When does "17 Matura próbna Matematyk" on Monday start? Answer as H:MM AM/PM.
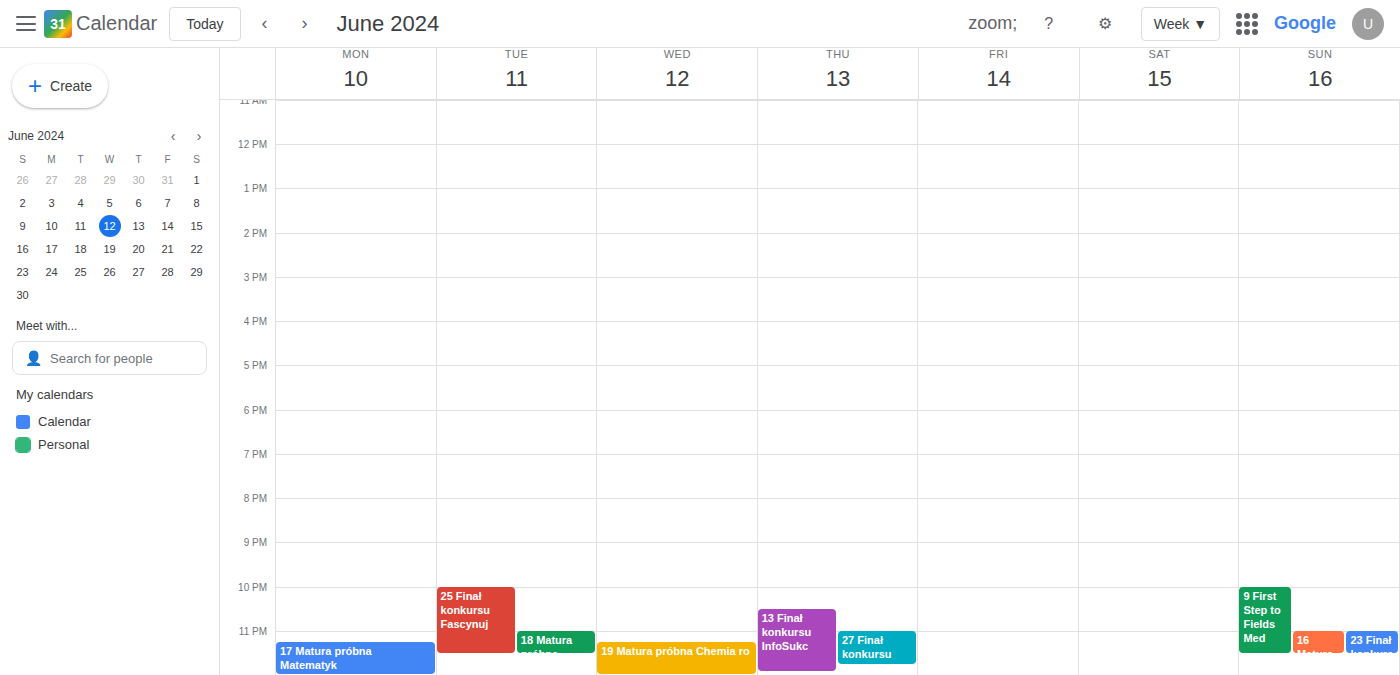
11:15 PM